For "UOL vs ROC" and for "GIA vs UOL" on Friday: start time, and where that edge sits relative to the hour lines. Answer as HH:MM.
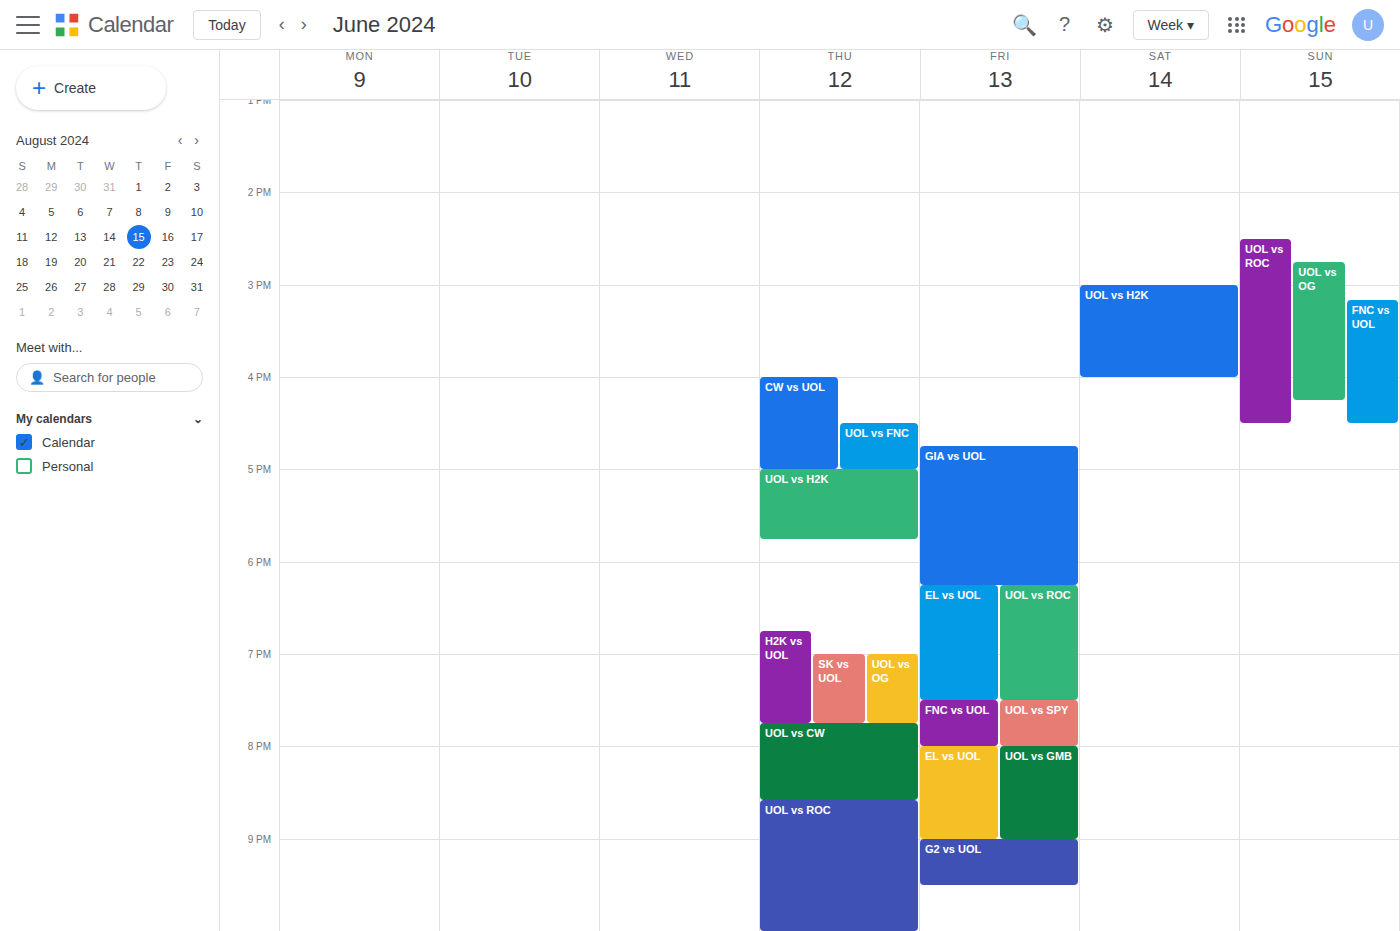
"UOL vs ROC": 18:15, neither: a quarter of the way from the 18:00 line to the 19:00 line. "GIA vs UOL": 16:45, neither: three quarters of the way from the 16:00 line to the 17:00 line.